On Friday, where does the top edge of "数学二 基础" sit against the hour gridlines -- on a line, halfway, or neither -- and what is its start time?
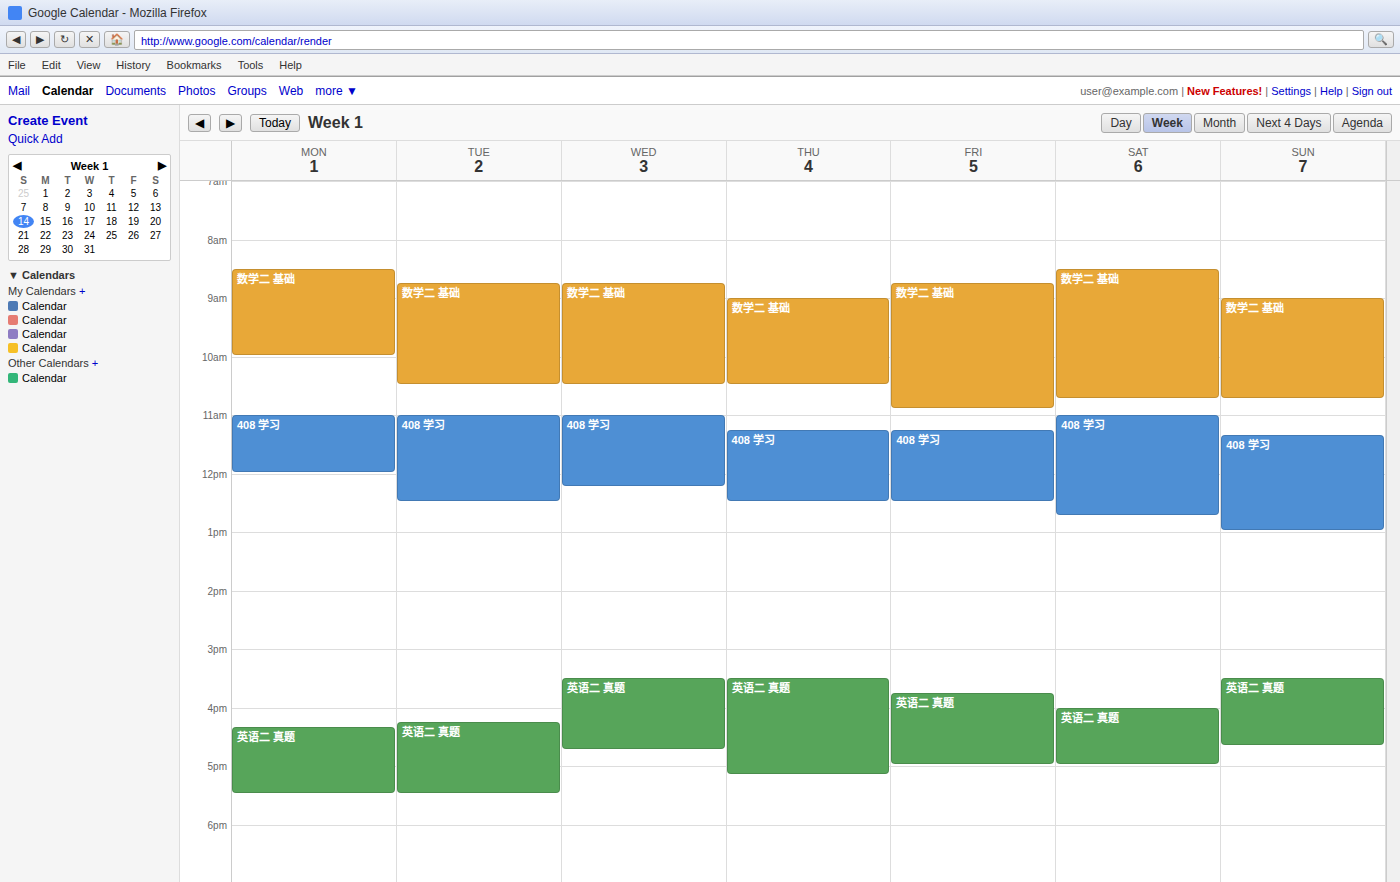
8:45 AM -- neither: three quarters of the way from the 8 AM line to the 9 AM line.